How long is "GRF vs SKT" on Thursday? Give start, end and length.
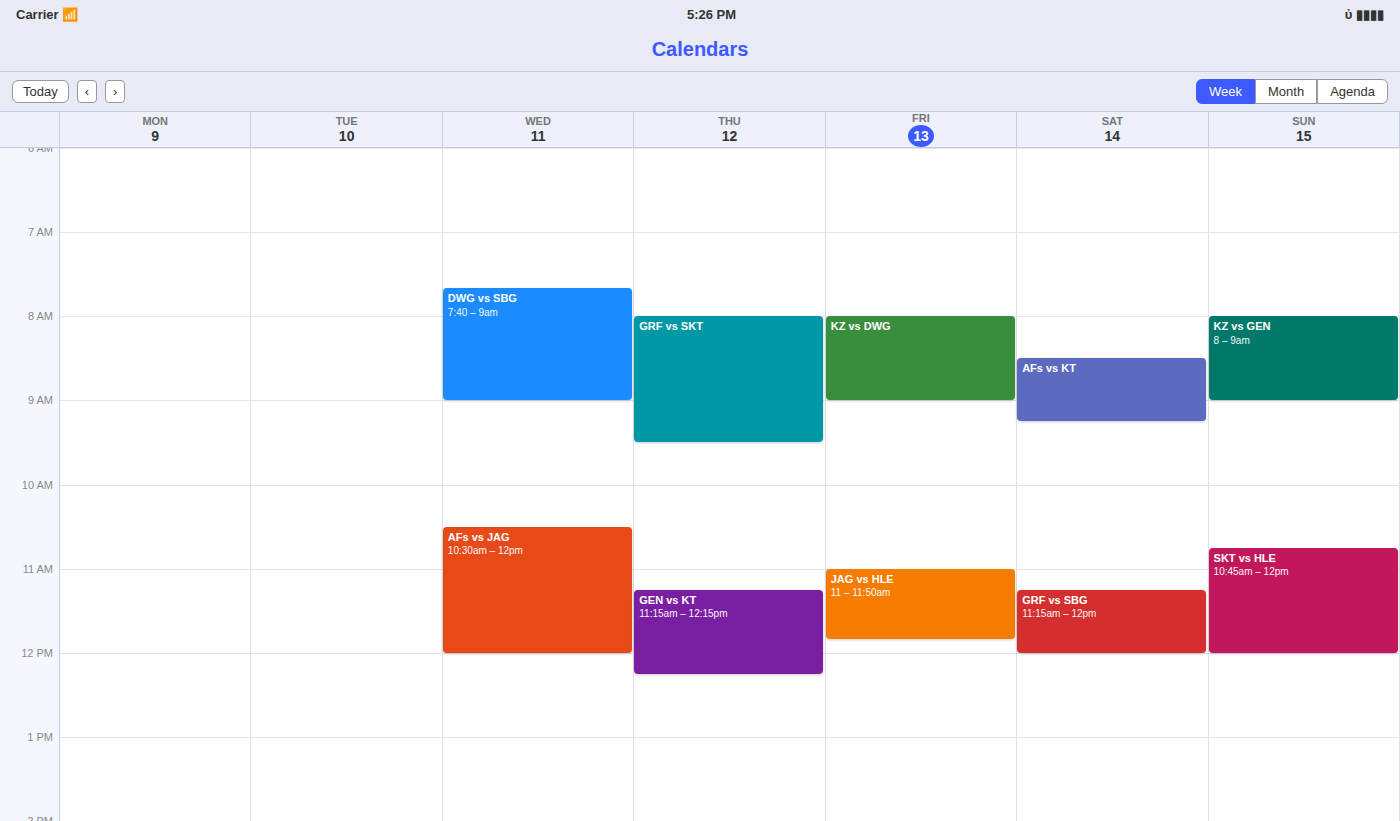
08:00 to 09:30, 1 hour 30 minutes